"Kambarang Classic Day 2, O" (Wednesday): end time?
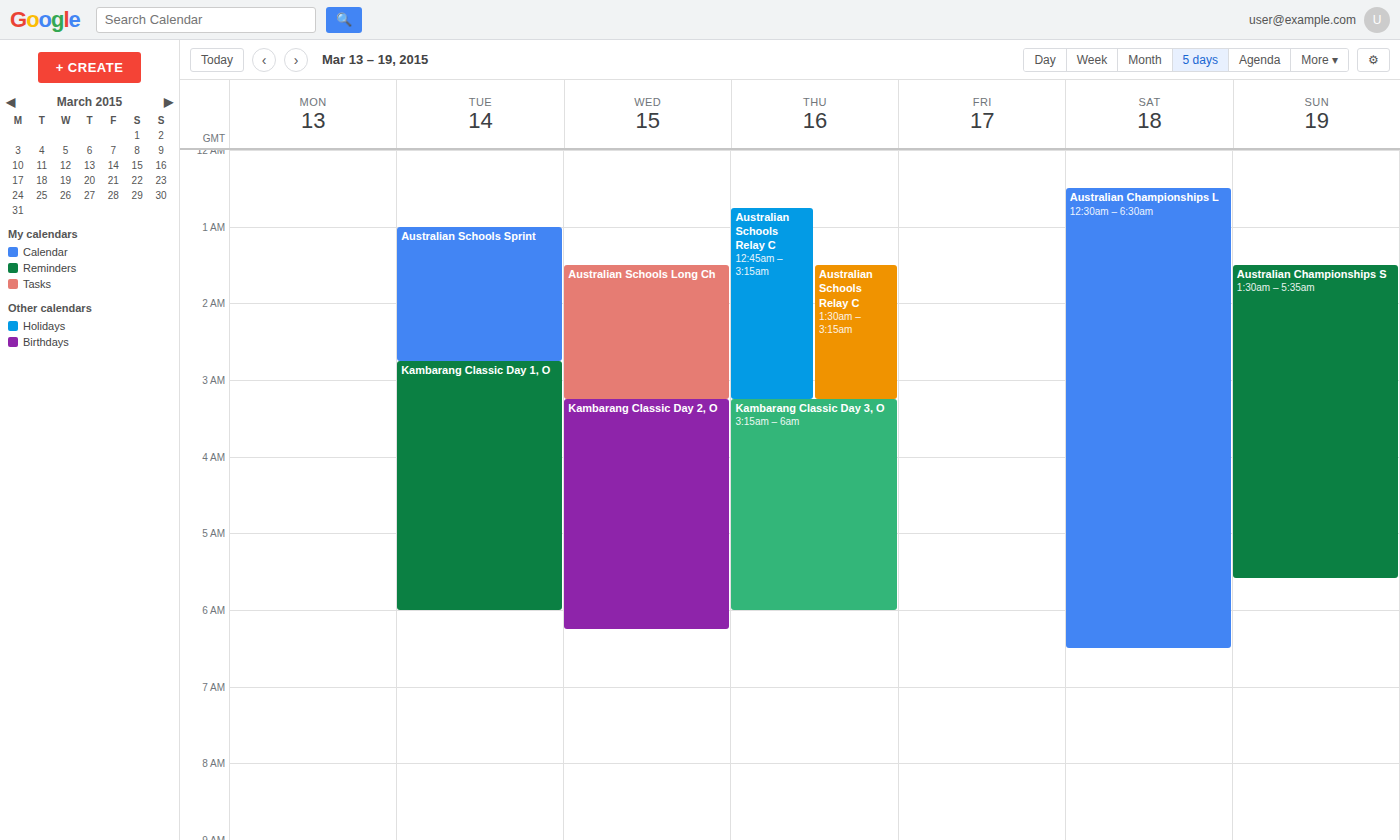
06:15